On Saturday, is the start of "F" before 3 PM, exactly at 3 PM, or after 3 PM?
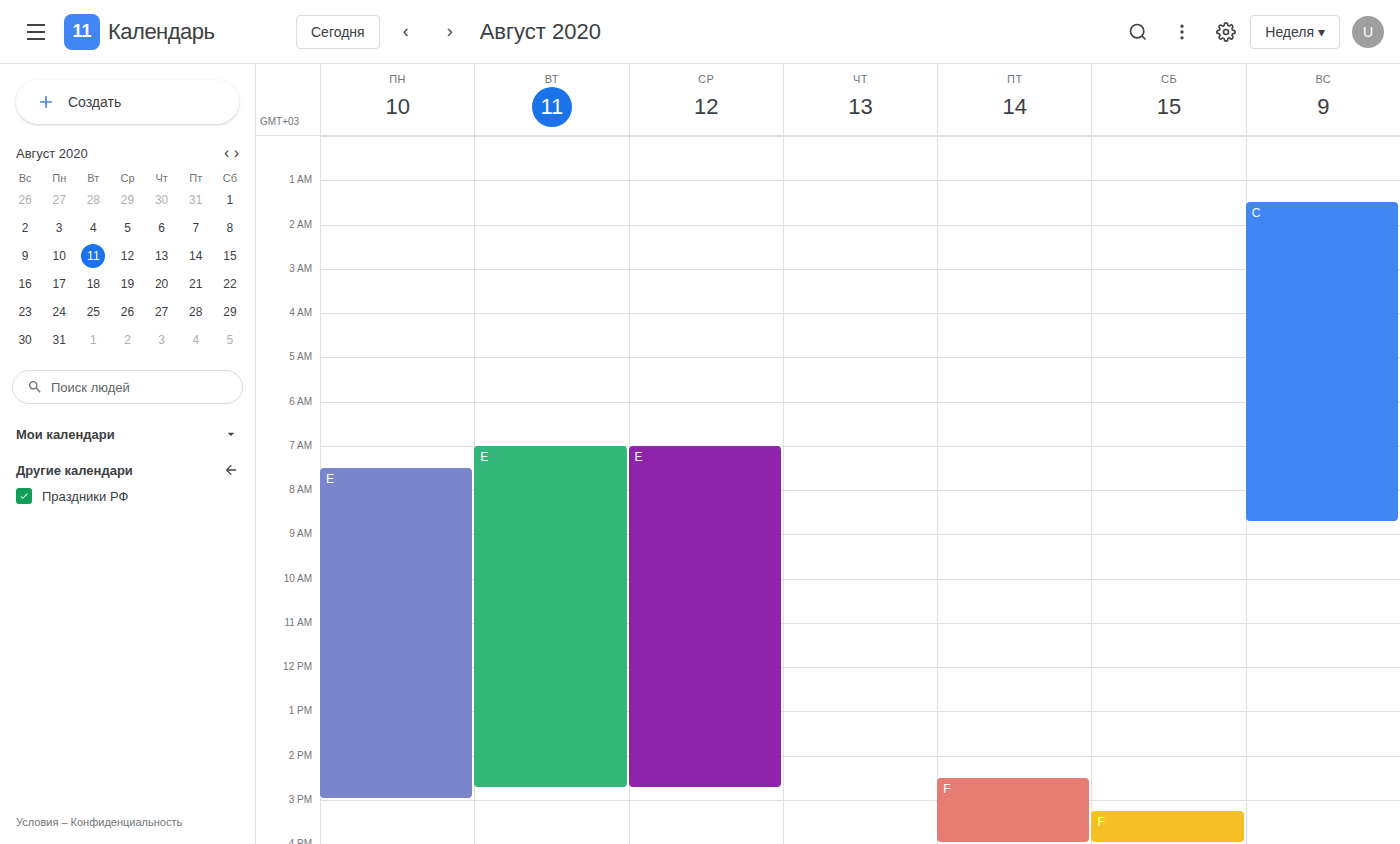
3:15 PM -- after 3 PM, 15 minutes below the 3 PM line.